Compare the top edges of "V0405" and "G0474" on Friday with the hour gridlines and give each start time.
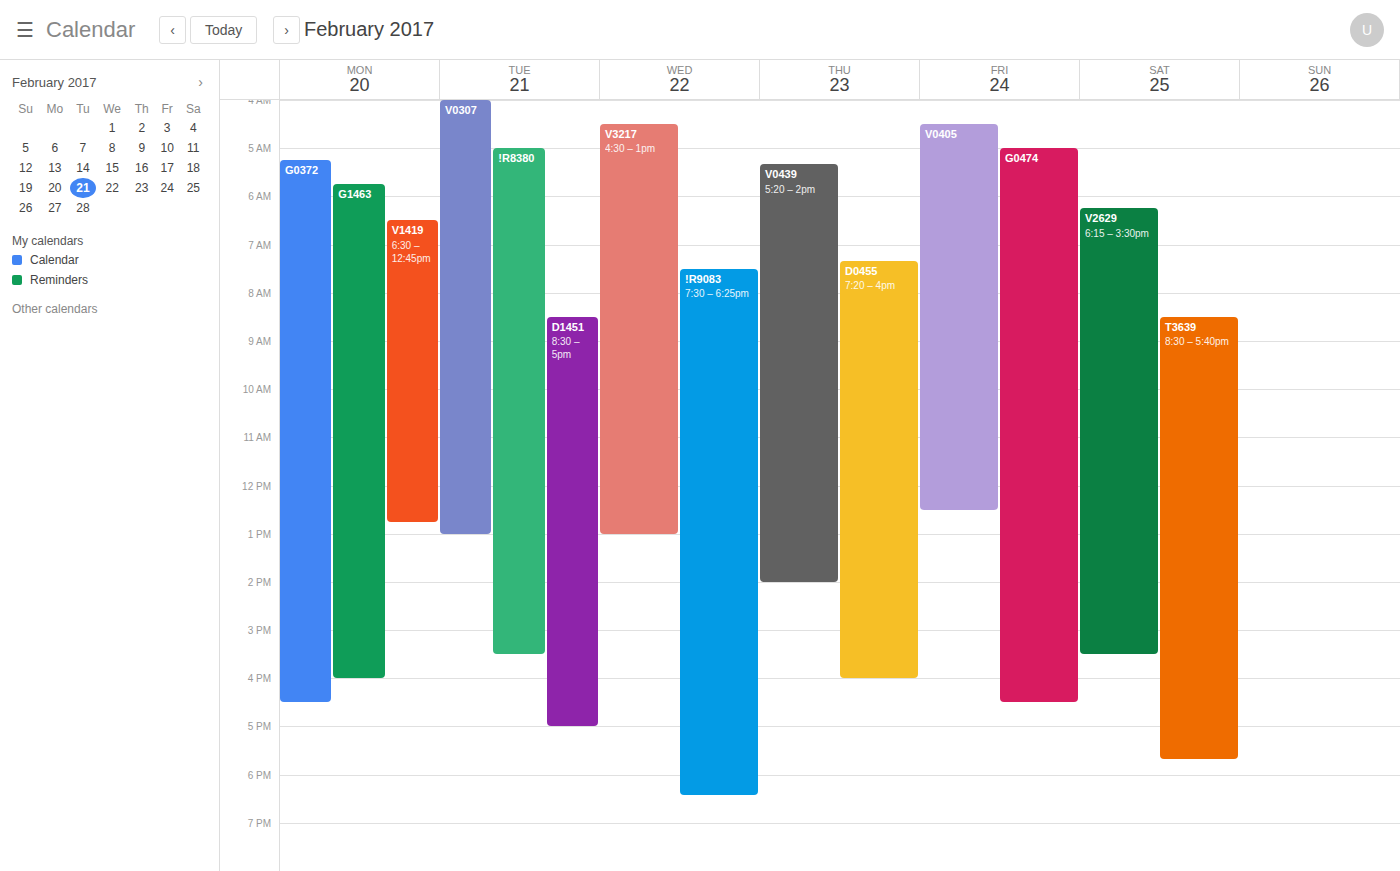
"V0405": 4:30 AM, halfway between the 4 AM and 5 AM lines. "G0474": 5:00 AM, exactly on the 5 AM line.